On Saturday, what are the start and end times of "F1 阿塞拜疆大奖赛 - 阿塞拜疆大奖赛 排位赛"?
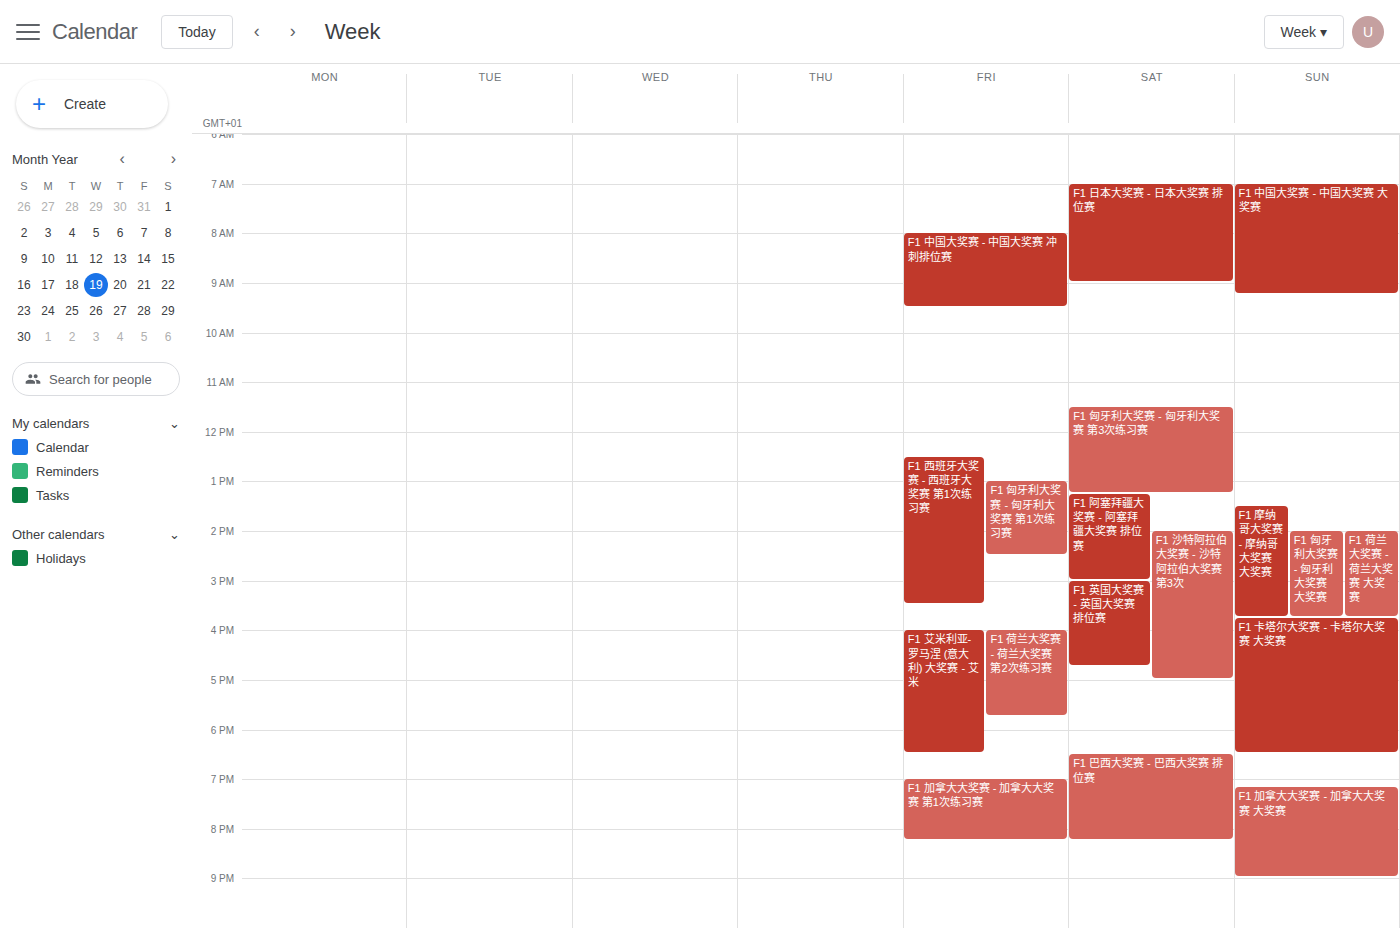
1:15 PM to 3:00 PM